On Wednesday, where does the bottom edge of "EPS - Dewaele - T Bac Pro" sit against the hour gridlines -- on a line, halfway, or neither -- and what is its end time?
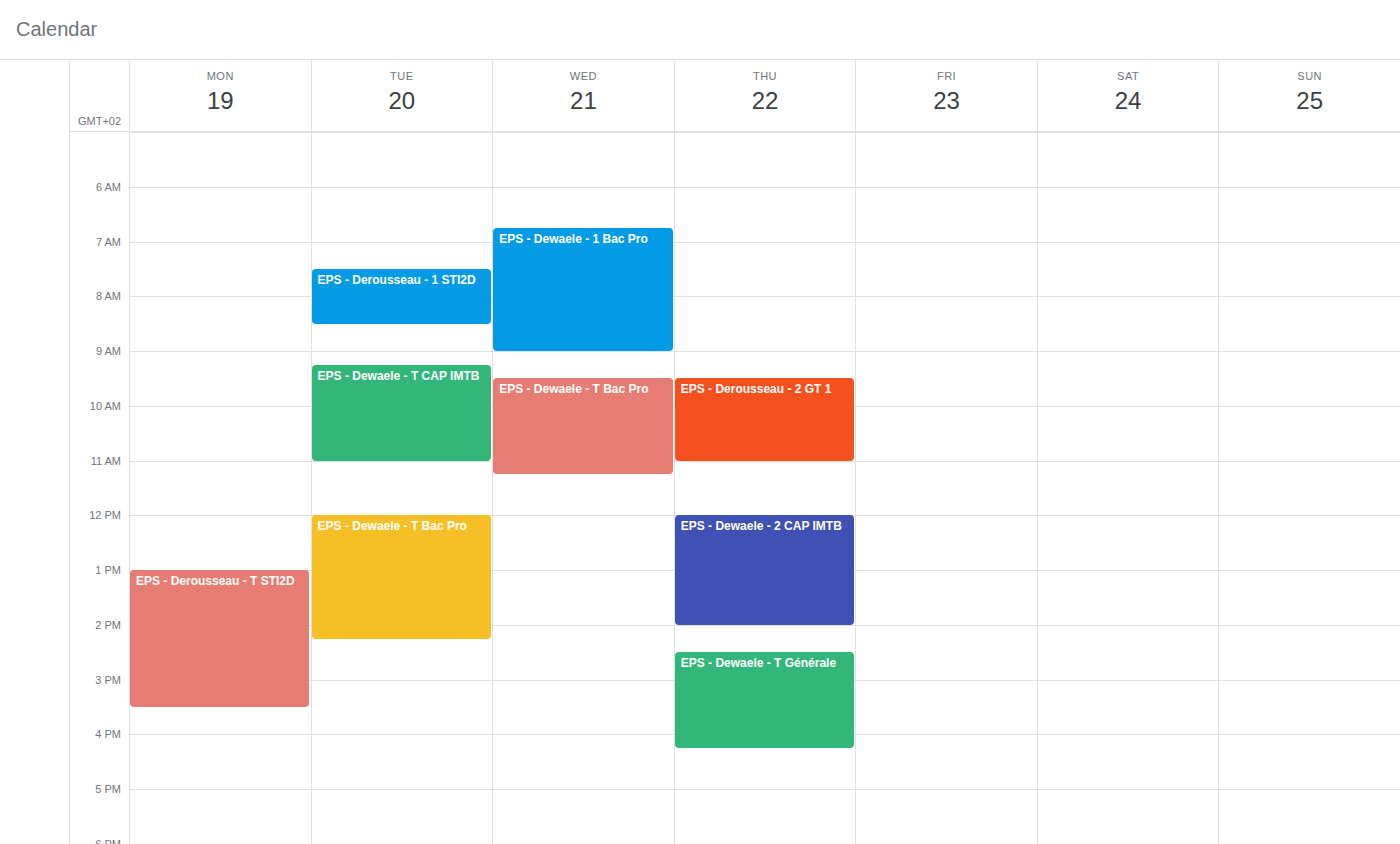
11:15 AM -- neither: a quarter of the way from the 11 AM line to the 12 PM line.